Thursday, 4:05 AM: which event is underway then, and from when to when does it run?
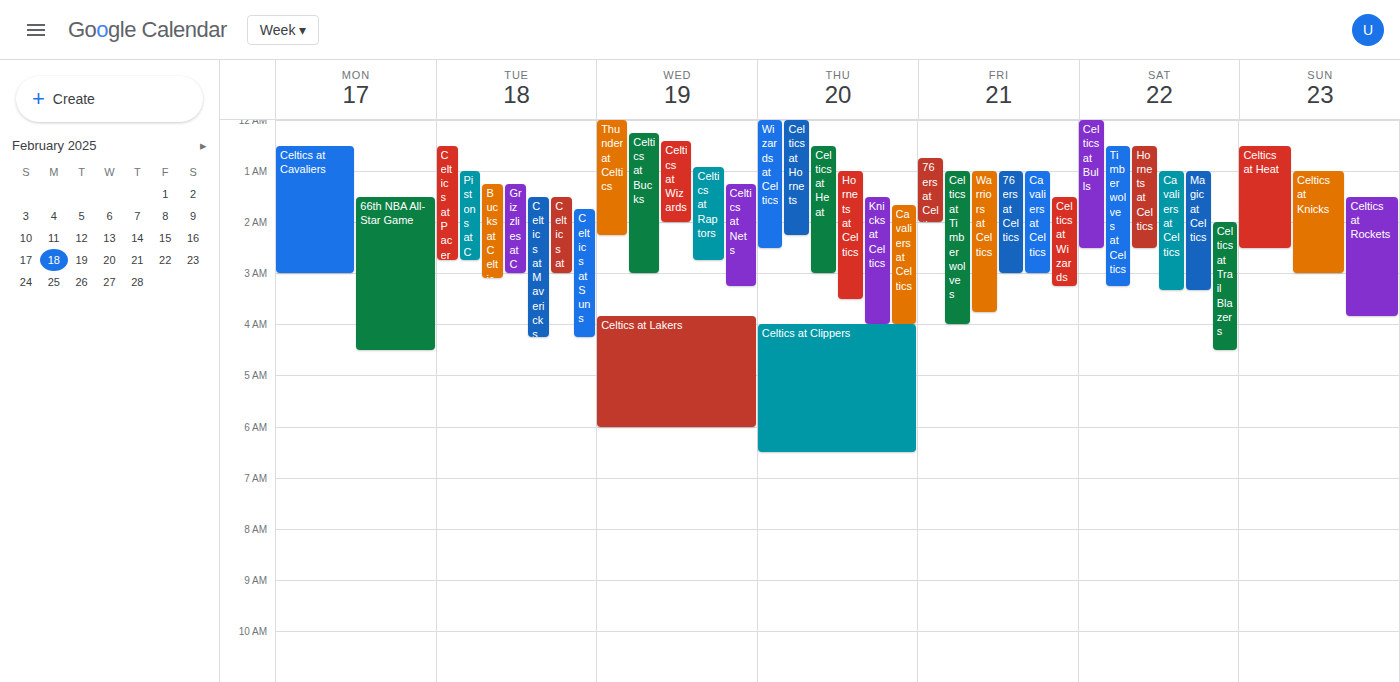
"Celtics at Clippers", 4:00 AM to 6:30 AM